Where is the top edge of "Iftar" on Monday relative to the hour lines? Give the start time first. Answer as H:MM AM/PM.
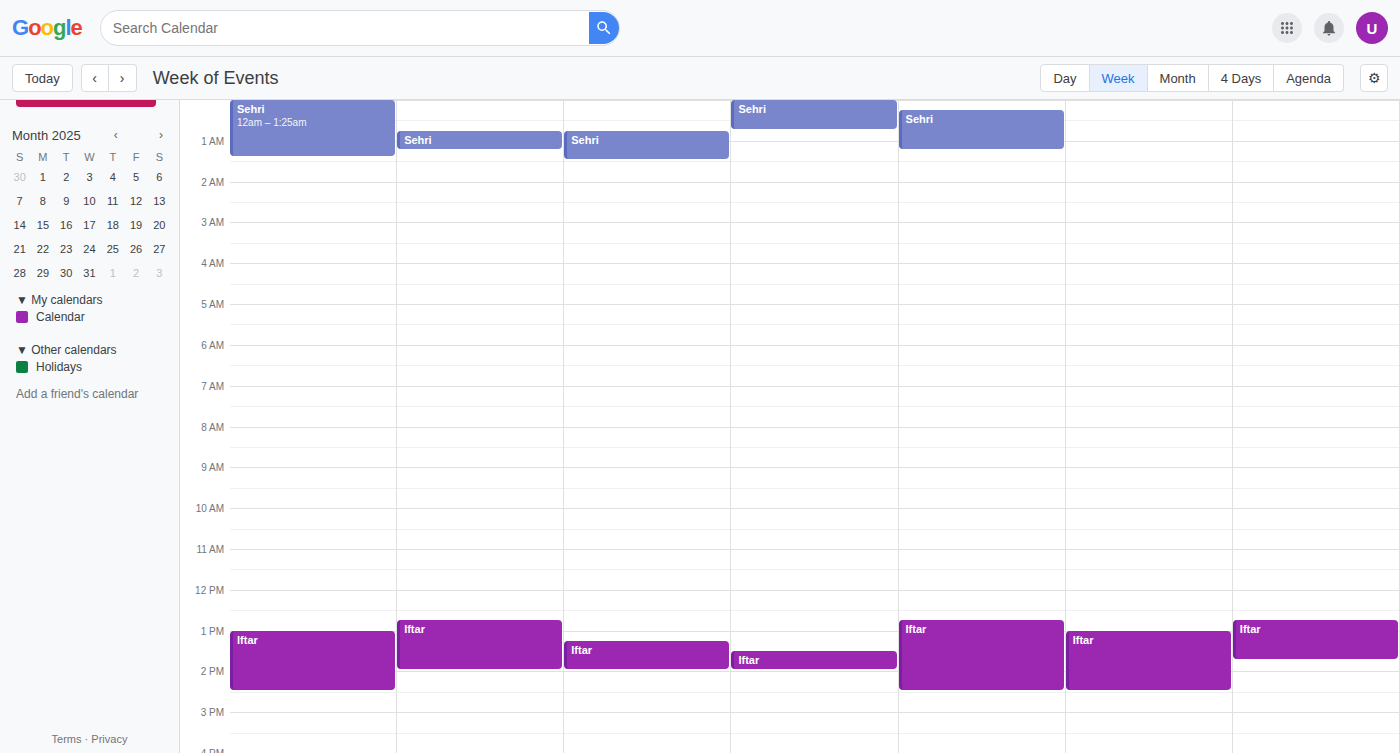
1:00 PM -- exactly on the 1 PM line.